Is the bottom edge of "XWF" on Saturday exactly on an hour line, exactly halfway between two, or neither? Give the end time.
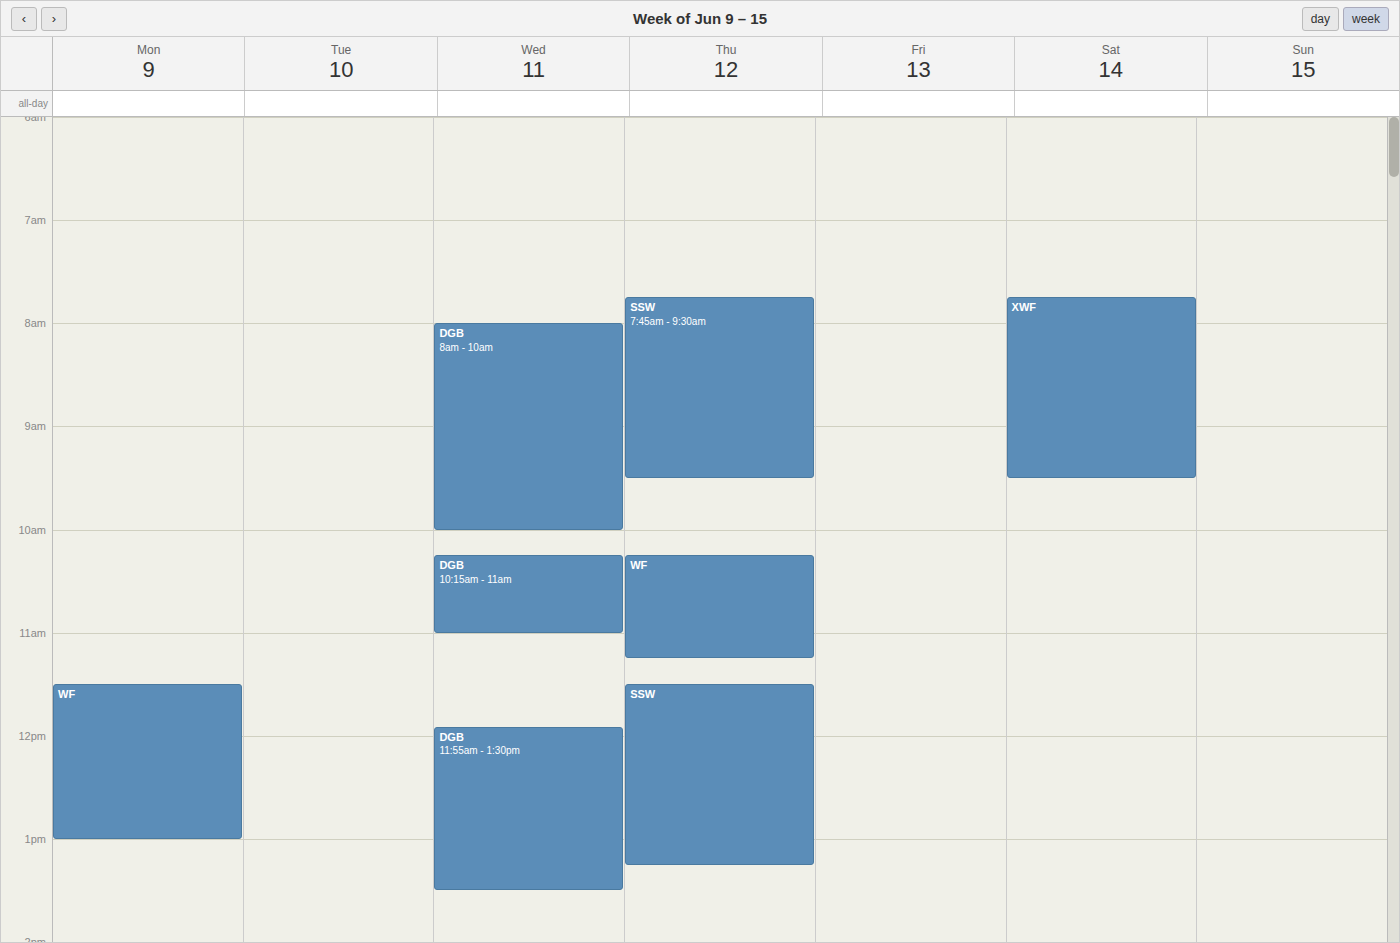
09:30 -- halfway between the 09:00 and 10:00 lines.